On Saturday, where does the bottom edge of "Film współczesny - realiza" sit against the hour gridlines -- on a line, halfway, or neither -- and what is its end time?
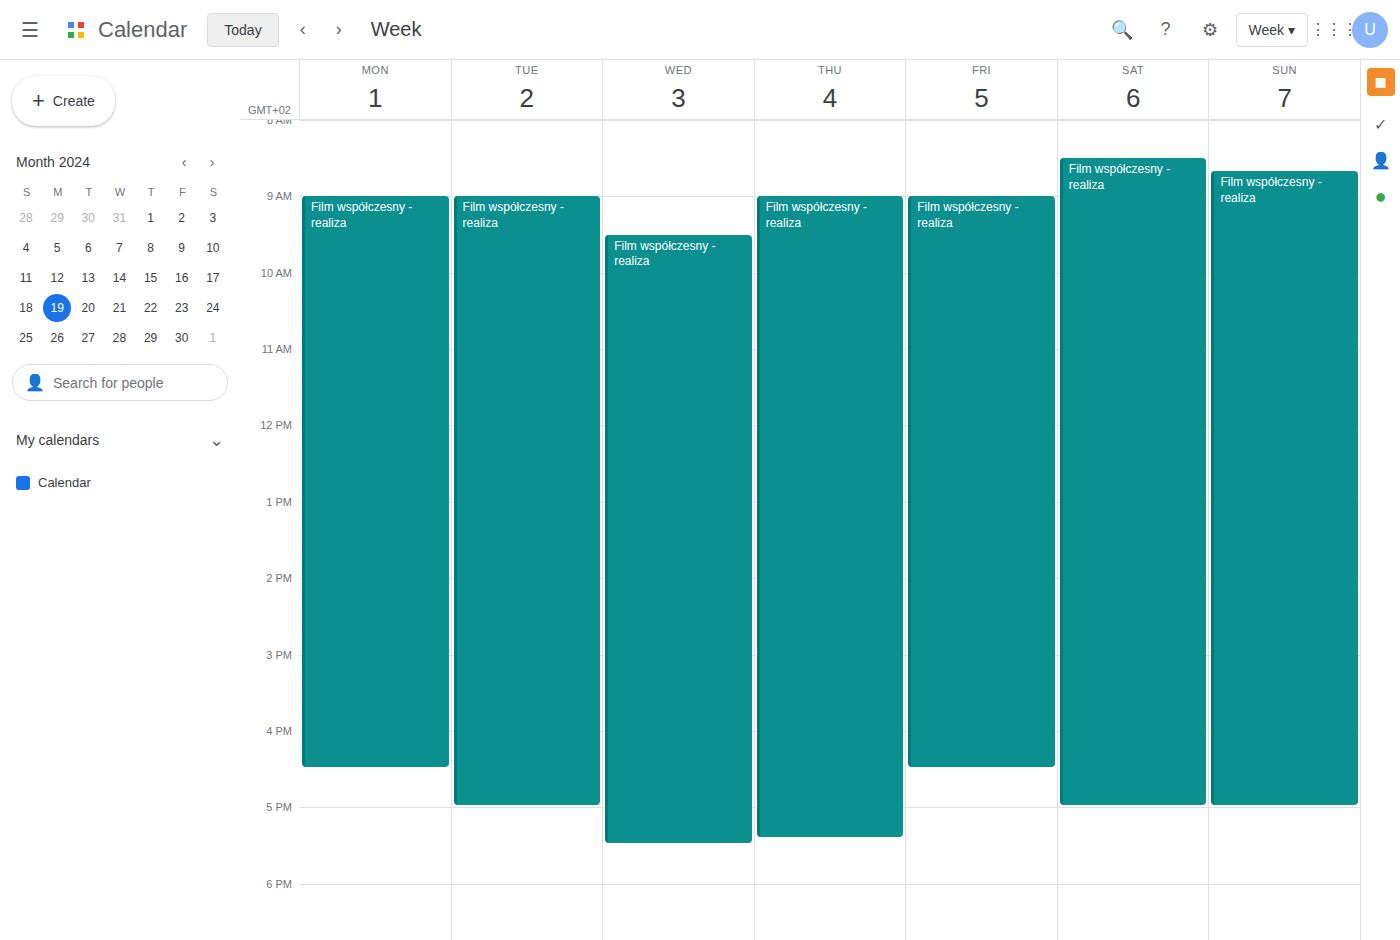
5:00 PM -- exactly on the 5 PM line.